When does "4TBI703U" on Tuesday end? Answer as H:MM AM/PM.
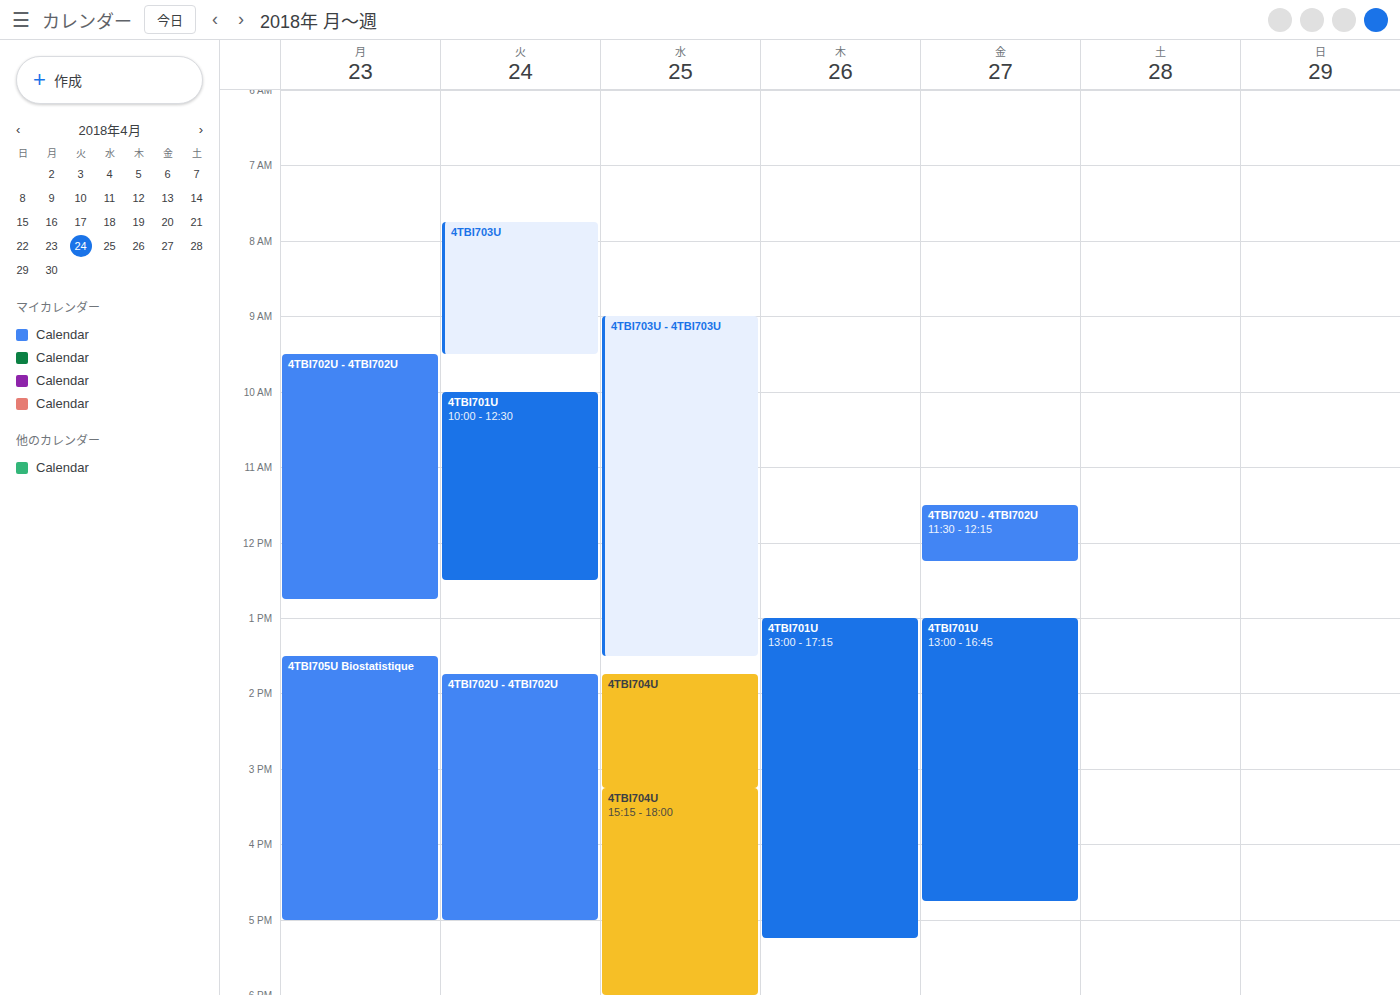
9:30 AM